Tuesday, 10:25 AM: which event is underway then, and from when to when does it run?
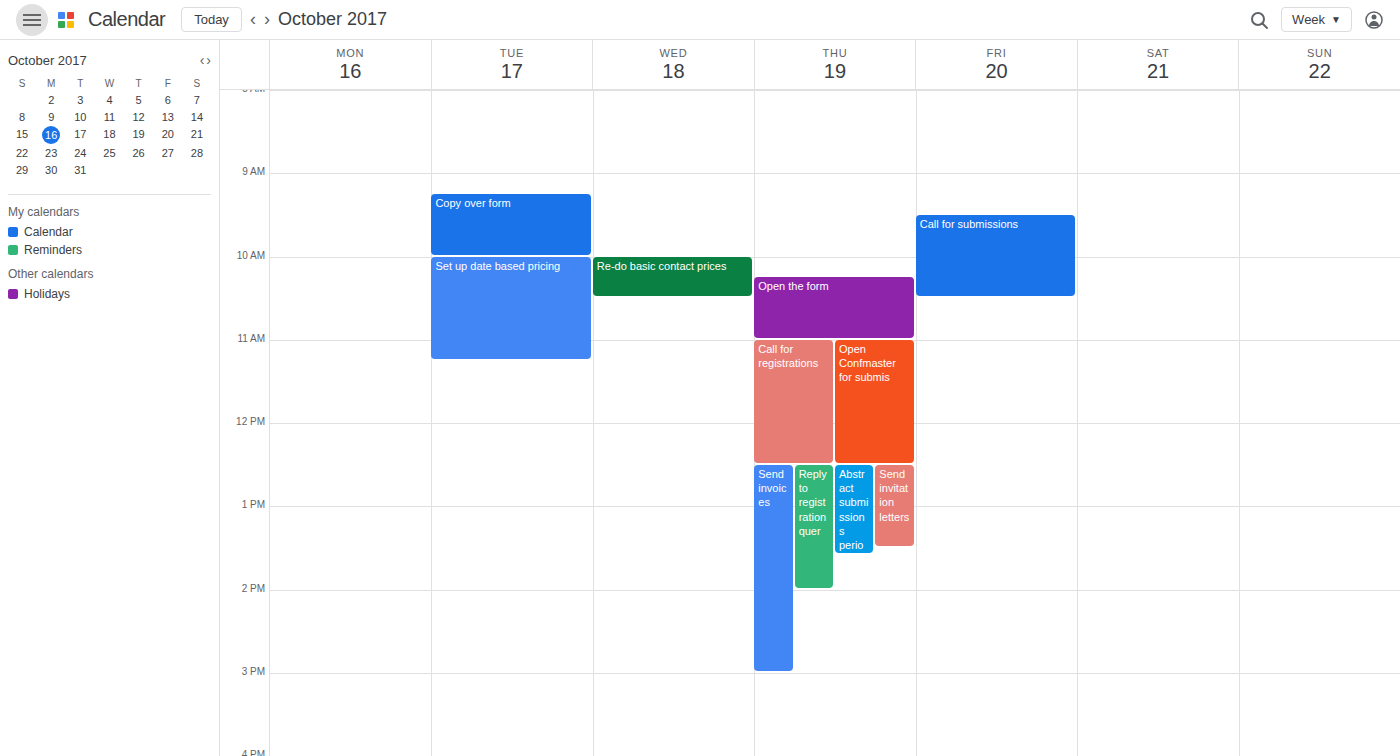
"Set up date based pricing", 10:00 AM to 11:15 AM